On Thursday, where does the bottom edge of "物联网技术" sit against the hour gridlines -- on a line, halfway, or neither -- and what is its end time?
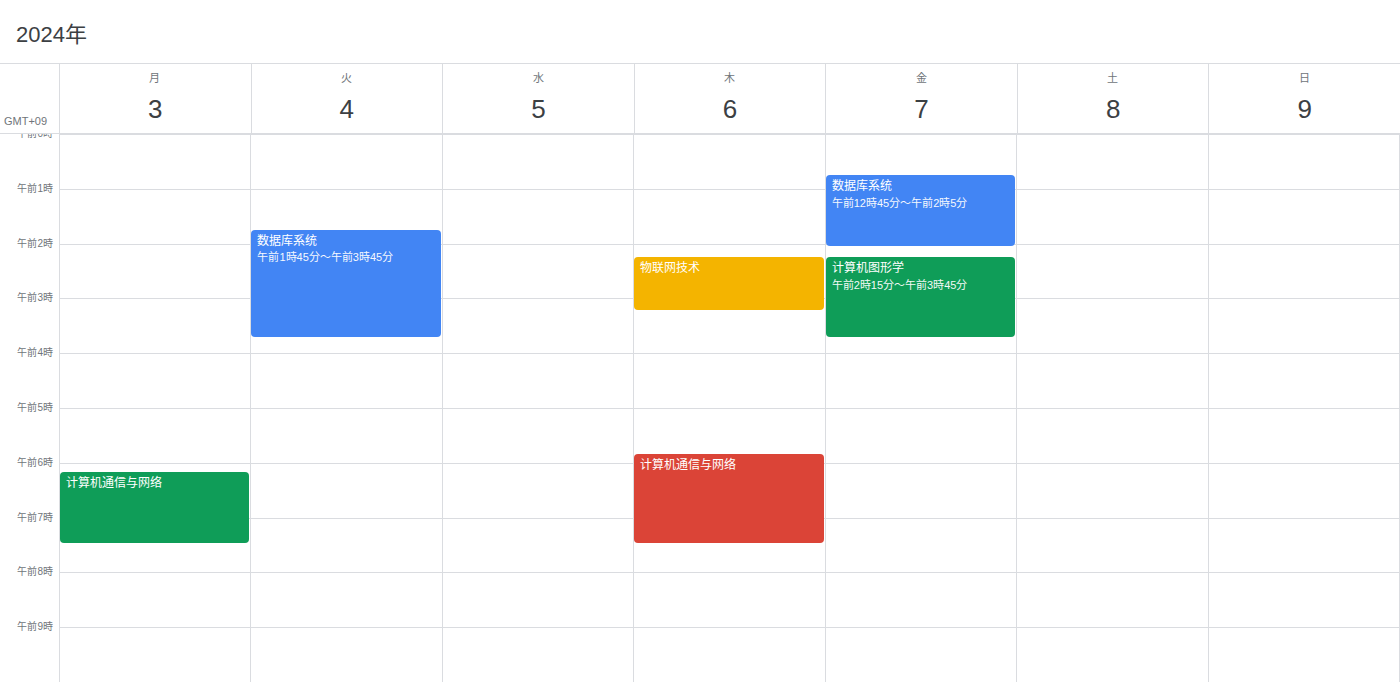
03:15 -- neither: a quarter of the way from the 03:00 line to the 04:00 line.